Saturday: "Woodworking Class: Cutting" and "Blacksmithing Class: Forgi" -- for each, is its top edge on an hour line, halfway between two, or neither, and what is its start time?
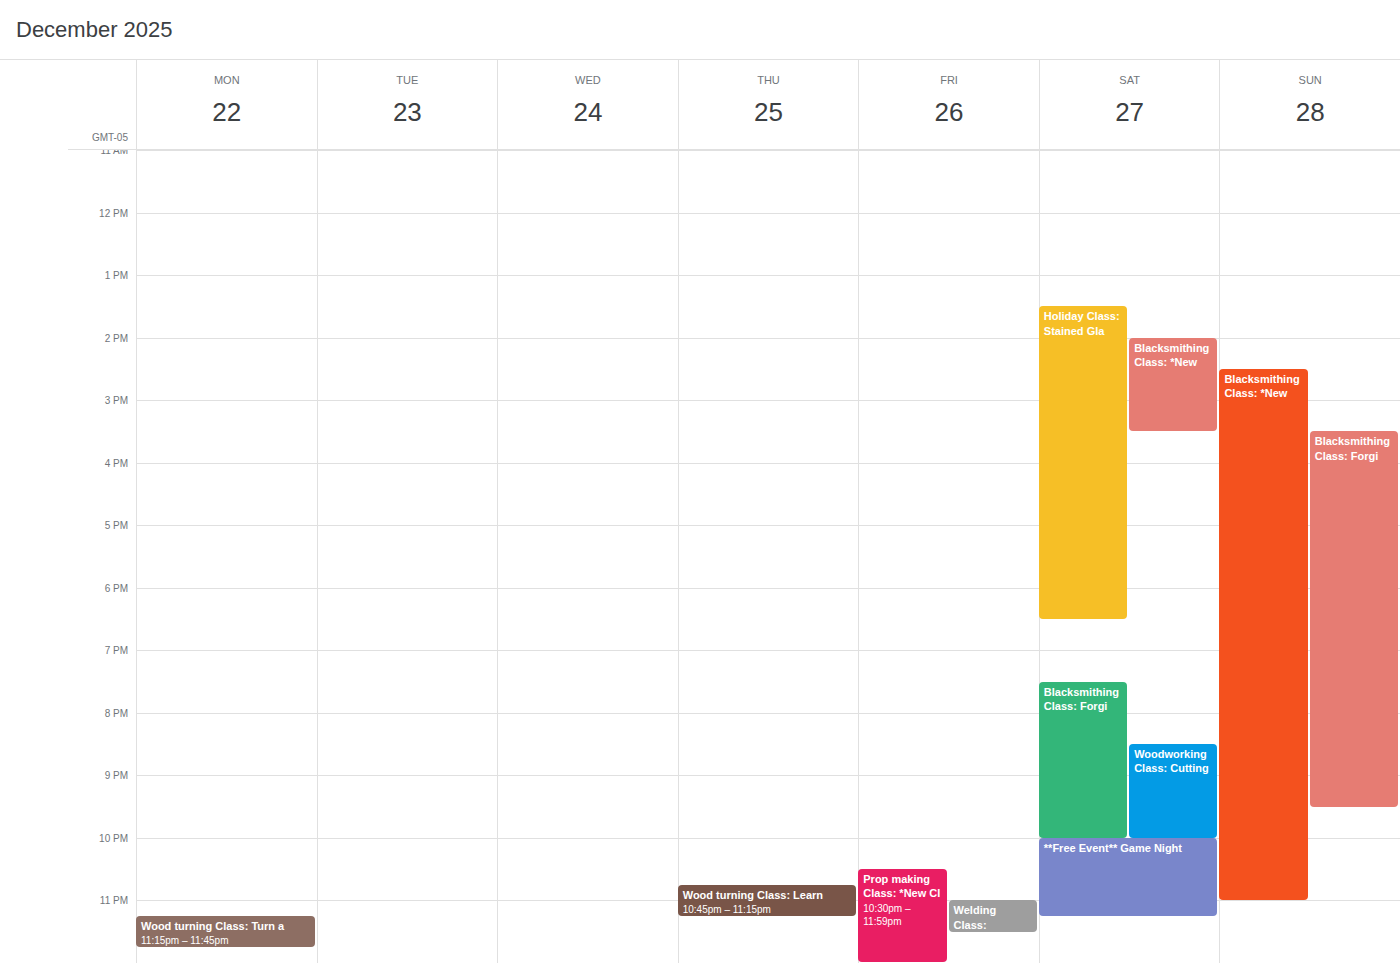
"Woodworking Class: Cutting": 8:30 PM, halfway between the 8 PM and 9 PM lines. "Blacksmithing Class: Forgi": 7:30 PM, halfway between the 7 PM and 8 PM lines.